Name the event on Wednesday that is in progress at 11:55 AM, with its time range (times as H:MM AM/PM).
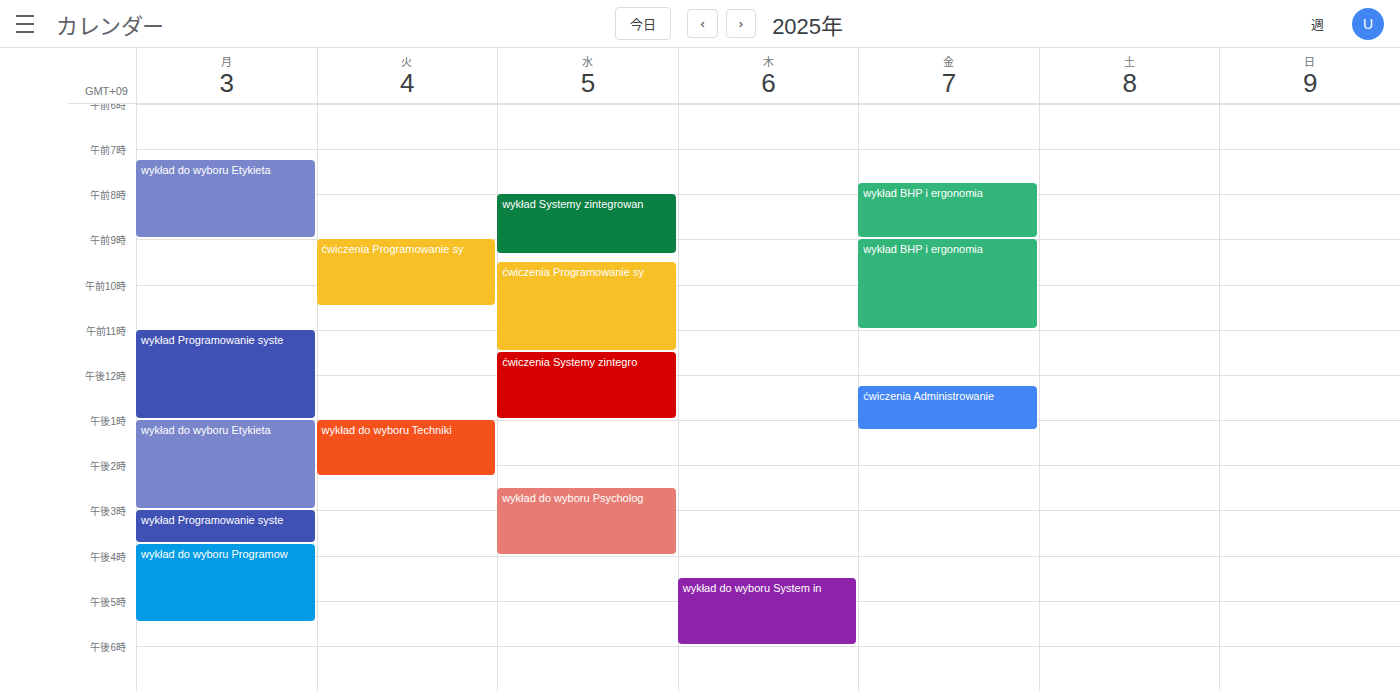
"ćwiczenia Systemy zintegro", 11:30 AM to 1:00 PM